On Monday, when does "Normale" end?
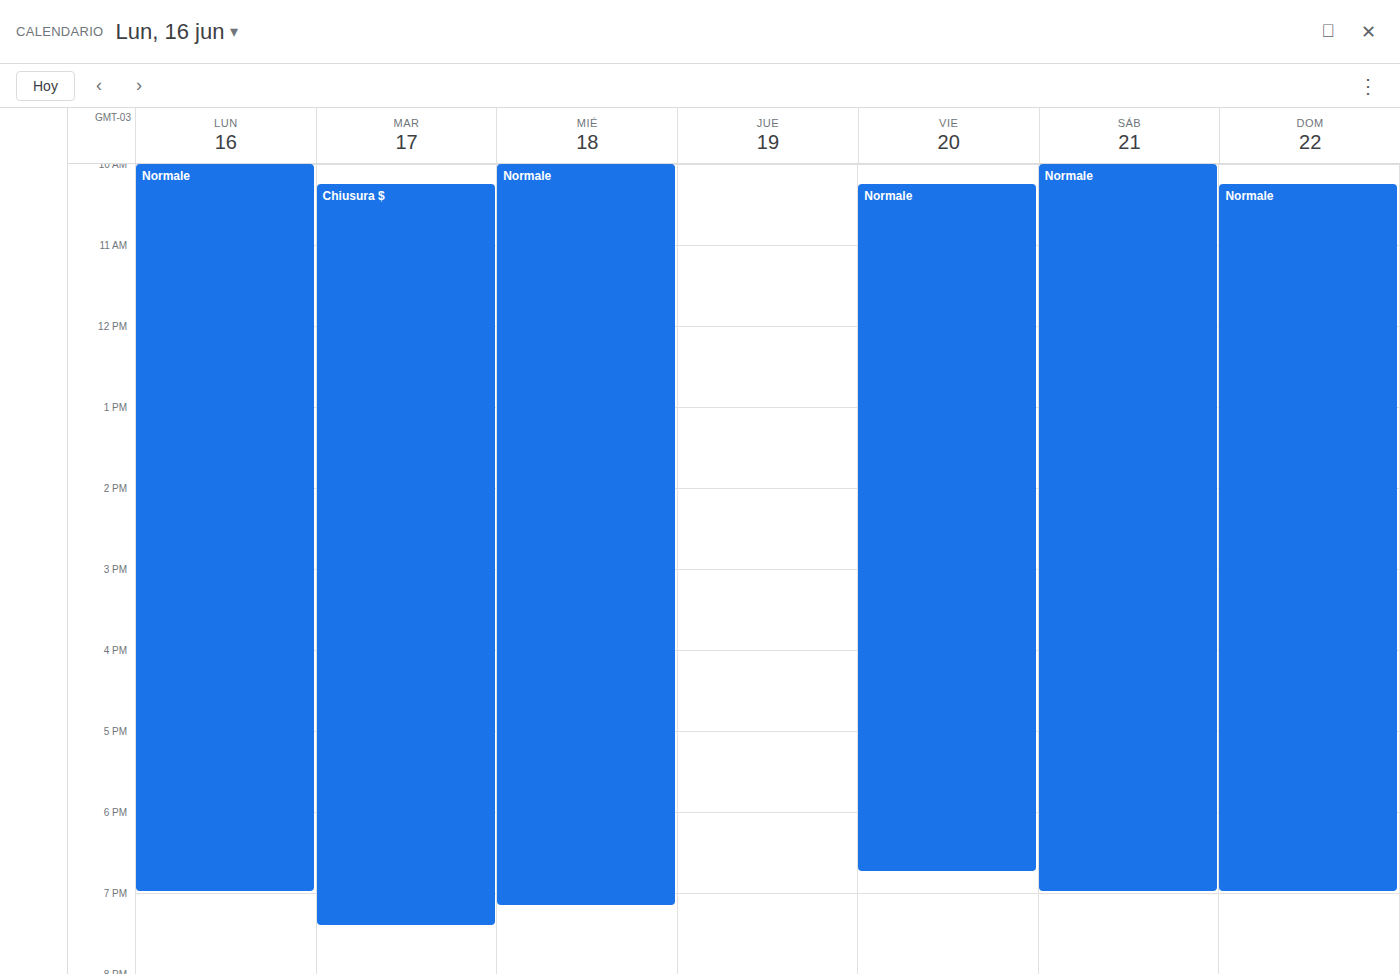
7:00 PM